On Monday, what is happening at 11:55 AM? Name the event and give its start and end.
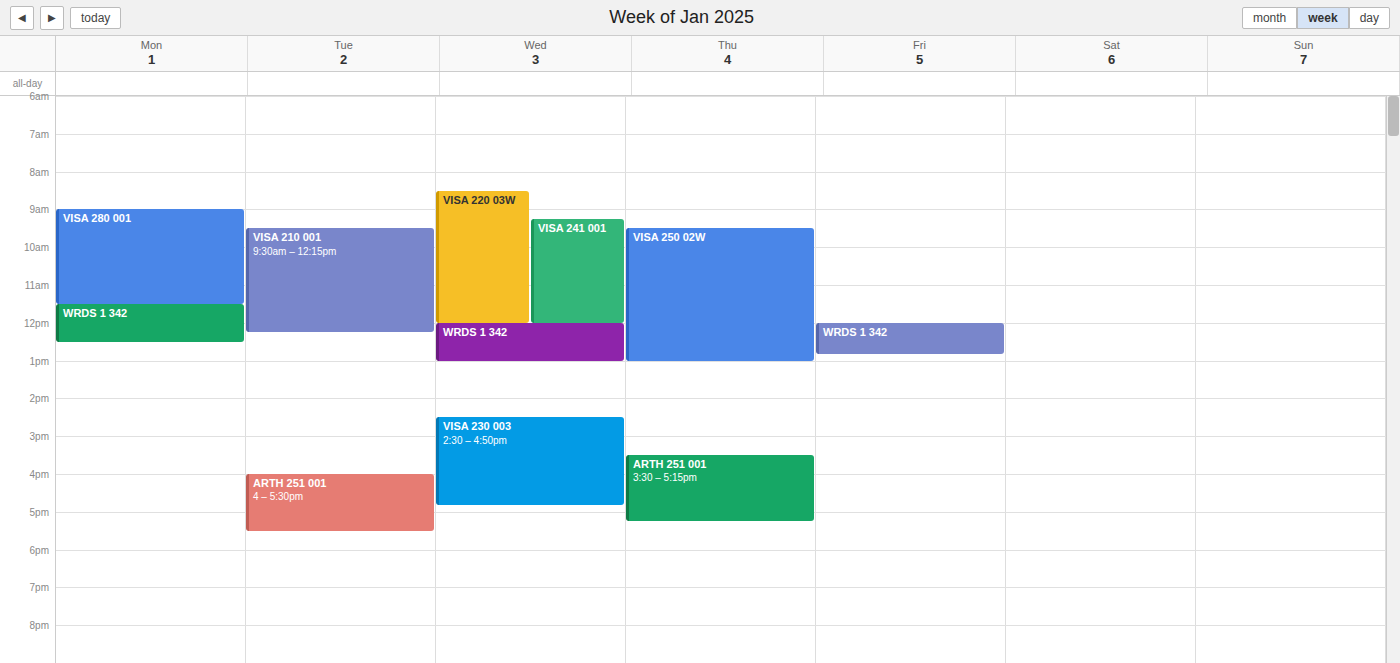
"WRDS 1 342", 11:30 AM to 12:30 PM